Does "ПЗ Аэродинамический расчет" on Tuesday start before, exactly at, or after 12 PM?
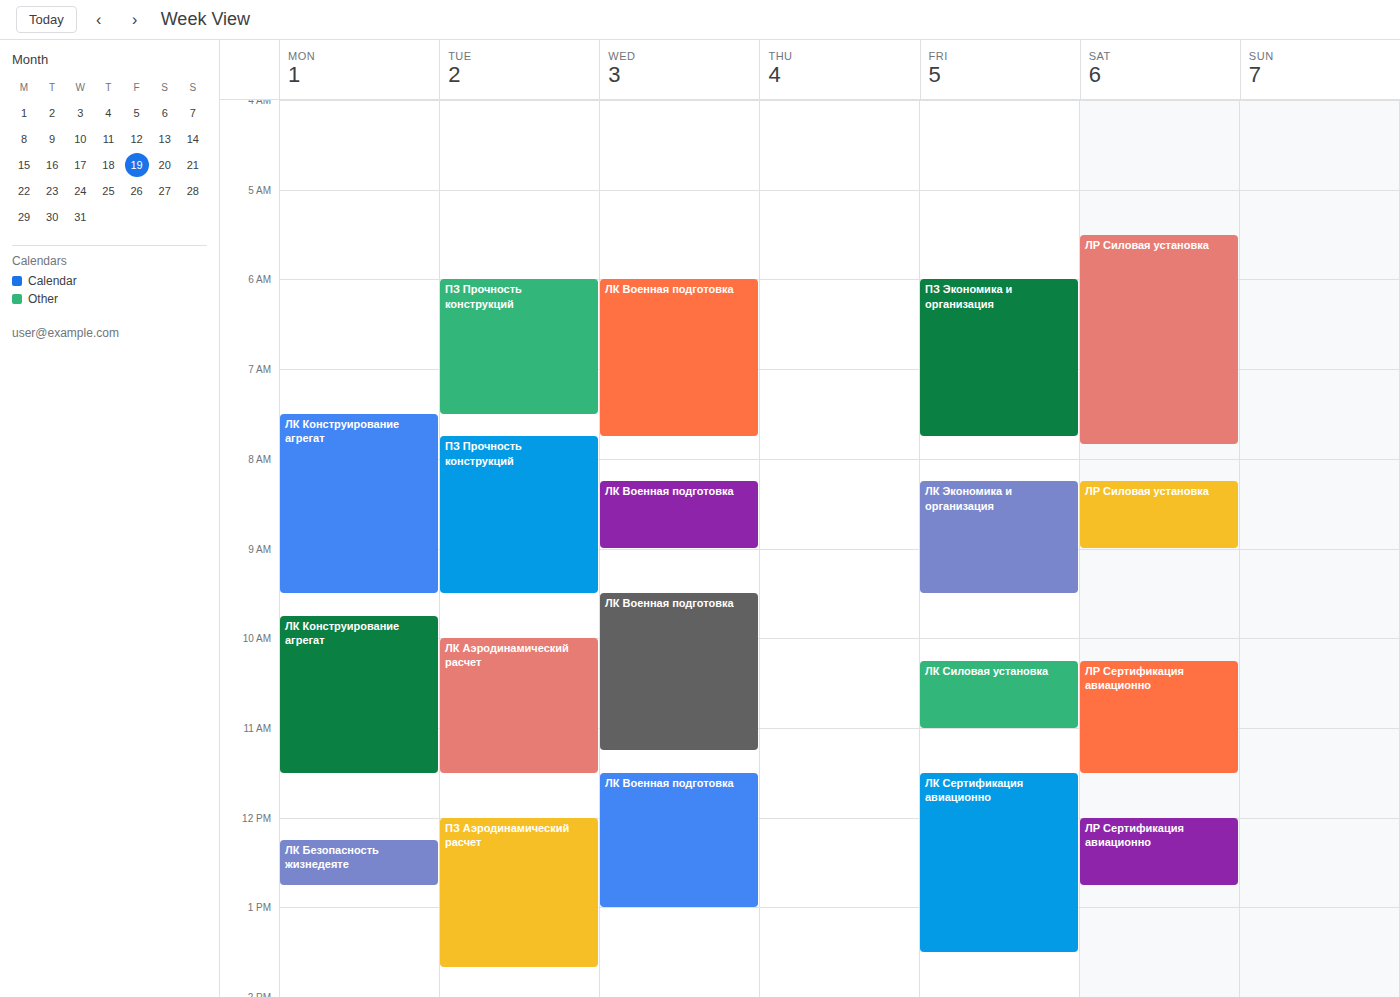
12:00 PM -- exactly at 12 PM, on the 12 PM line.